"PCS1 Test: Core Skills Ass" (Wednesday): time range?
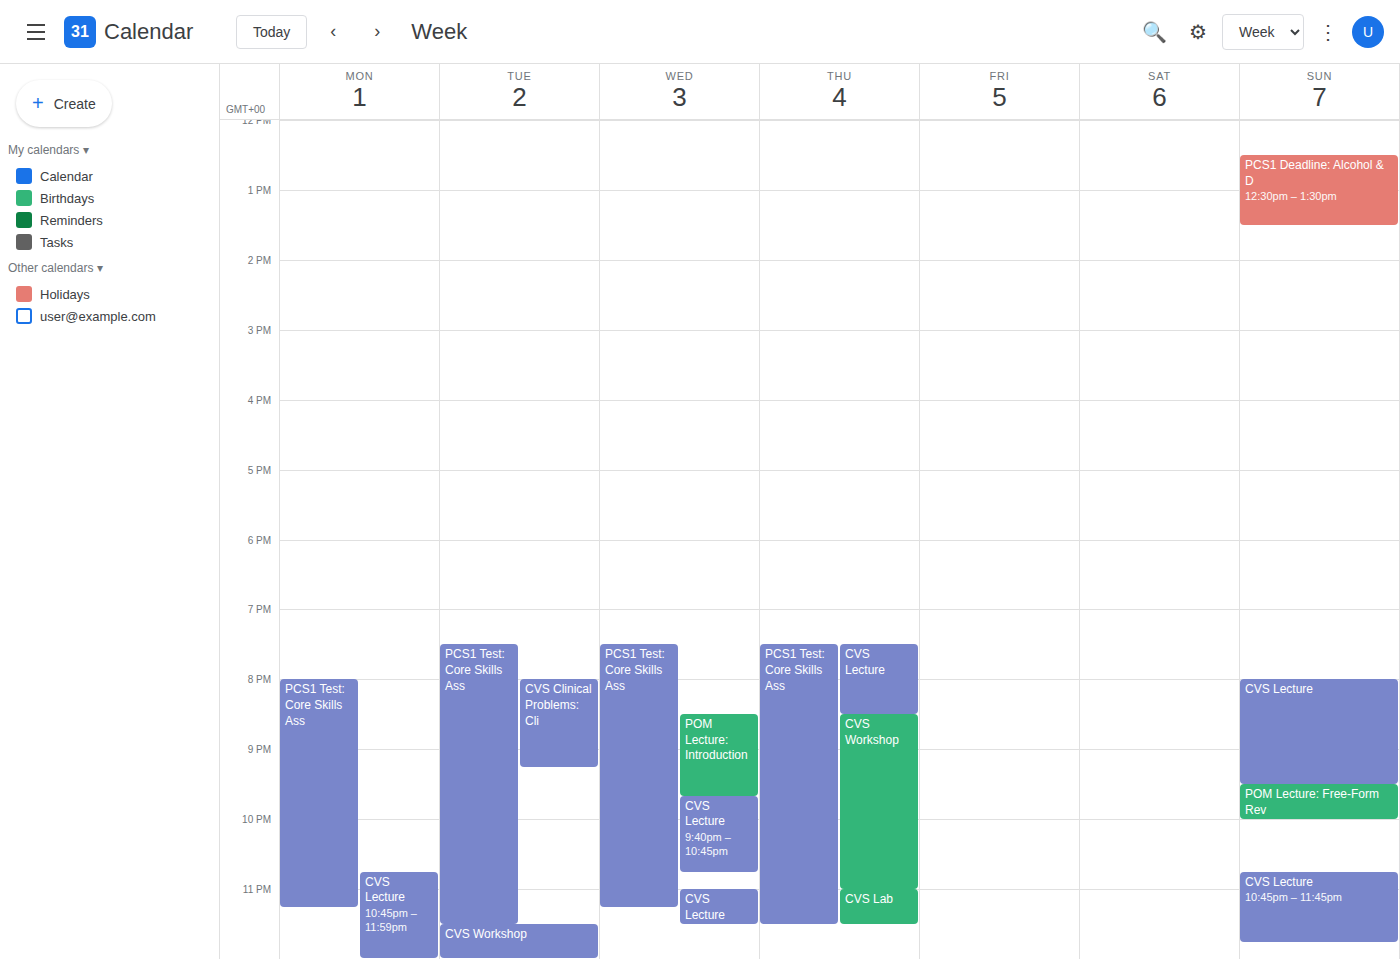
7:30 PM to 11:15 PM